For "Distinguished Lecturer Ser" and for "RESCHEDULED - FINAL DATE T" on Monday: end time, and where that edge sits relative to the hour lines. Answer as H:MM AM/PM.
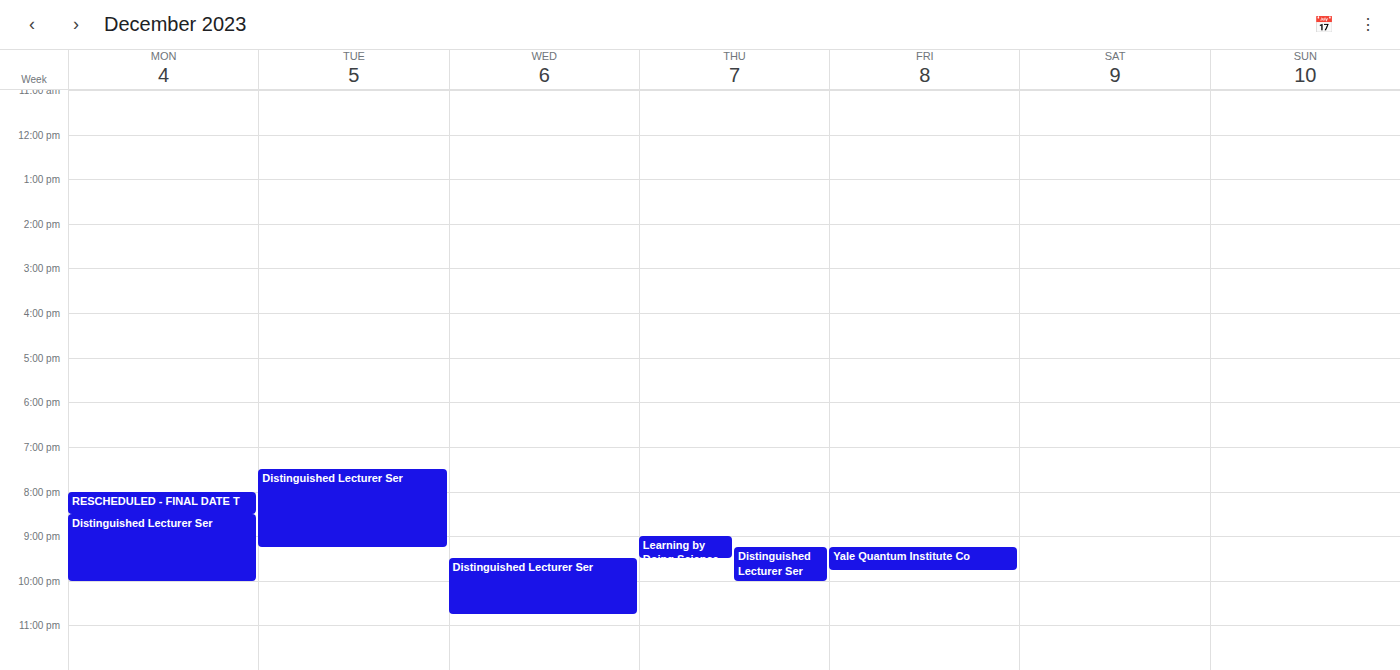
"Distinguished Lecturer Ser": 10:00 PM, exactly on the 10 PM line. "RESCHEDULED - FINAL DATE T": 8:30 PM, halfway between the 8 PM and 9 PM lines.